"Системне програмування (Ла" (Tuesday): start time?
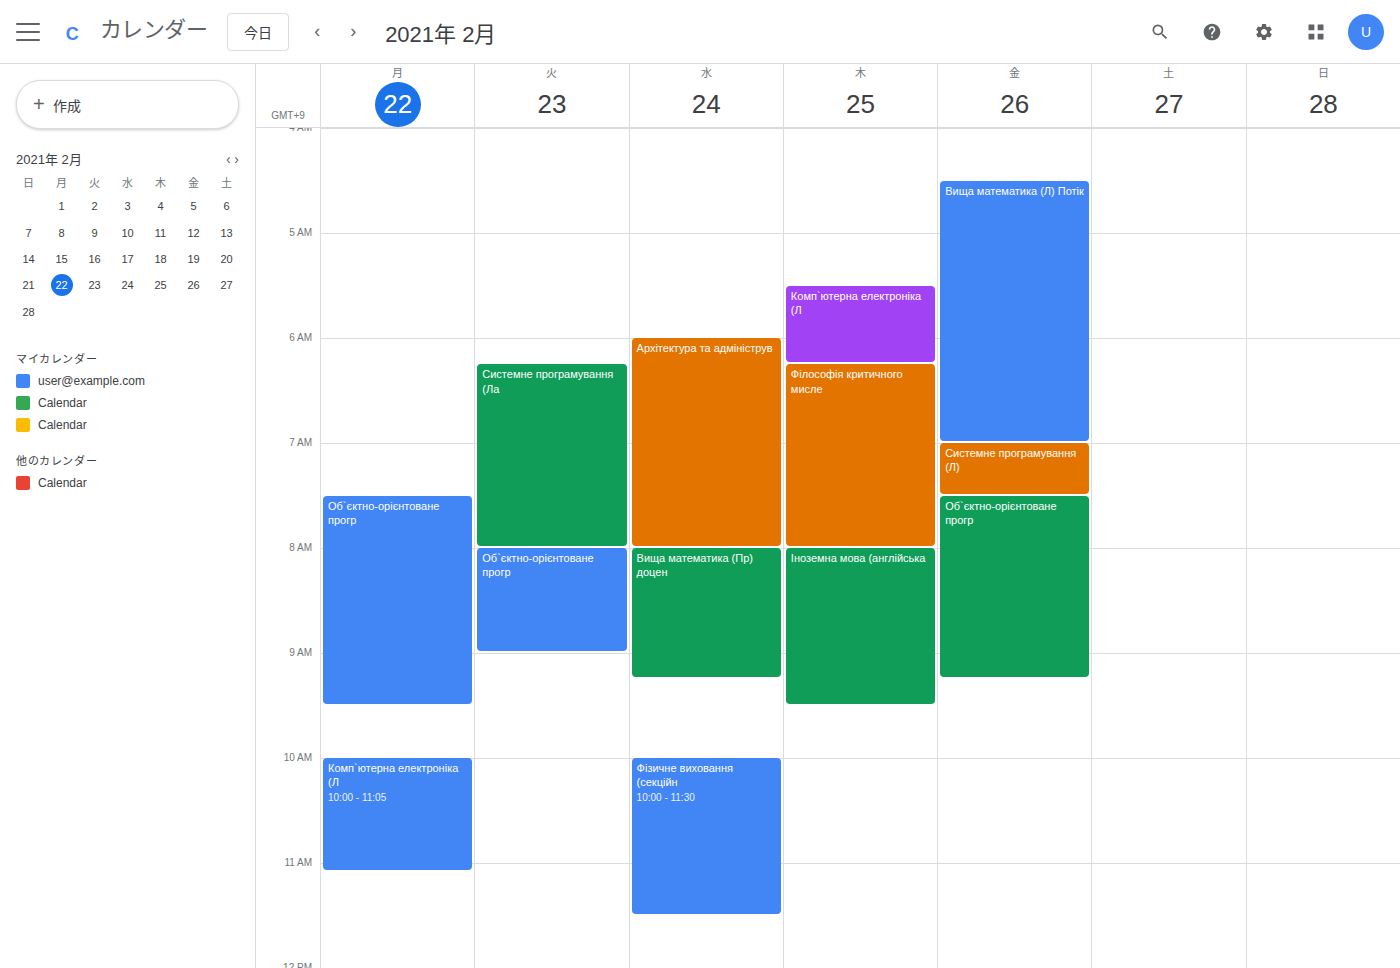
06:15